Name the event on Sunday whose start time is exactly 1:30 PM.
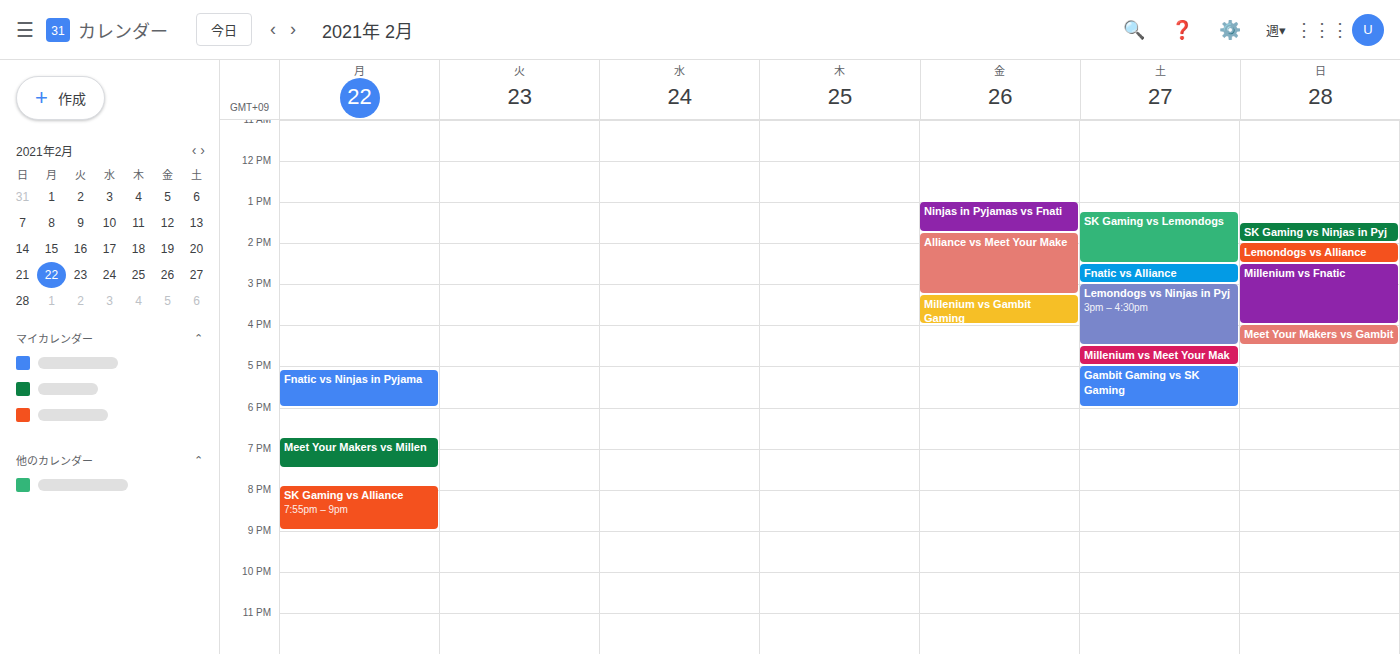
"SK Gaming vs Ninjas in Pyj"